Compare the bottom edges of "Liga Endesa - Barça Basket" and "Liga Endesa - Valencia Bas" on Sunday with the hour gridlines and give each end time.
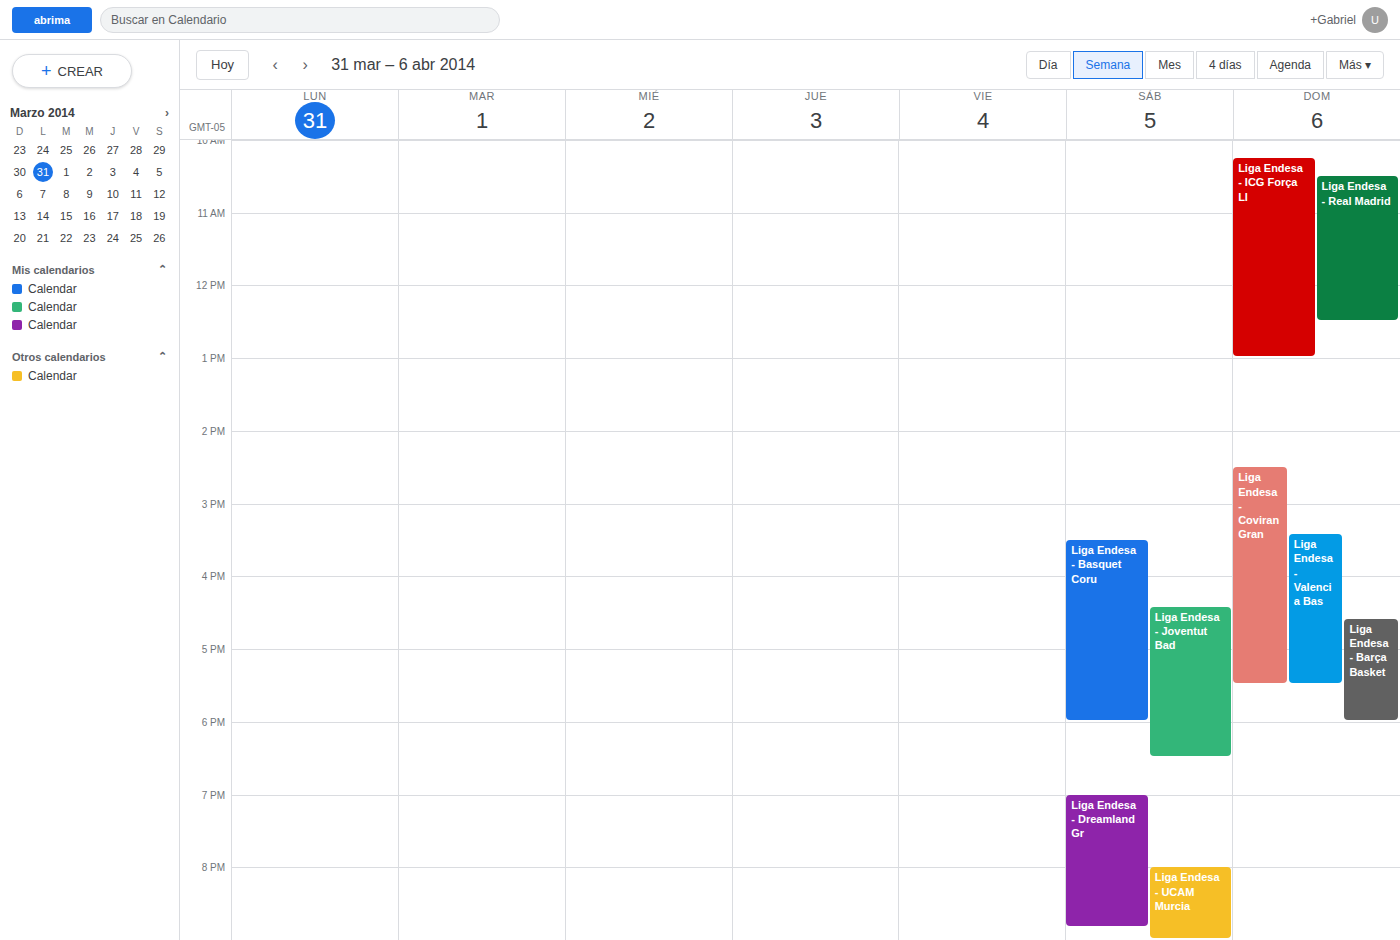
"Liga Endesa - Barça Basket": 6:00 PM, exactly on the 6 PM line. "Liga Endesa - Valencia Bas": 5:30 PM, halfway between the 5 PM and 6 PM lines.